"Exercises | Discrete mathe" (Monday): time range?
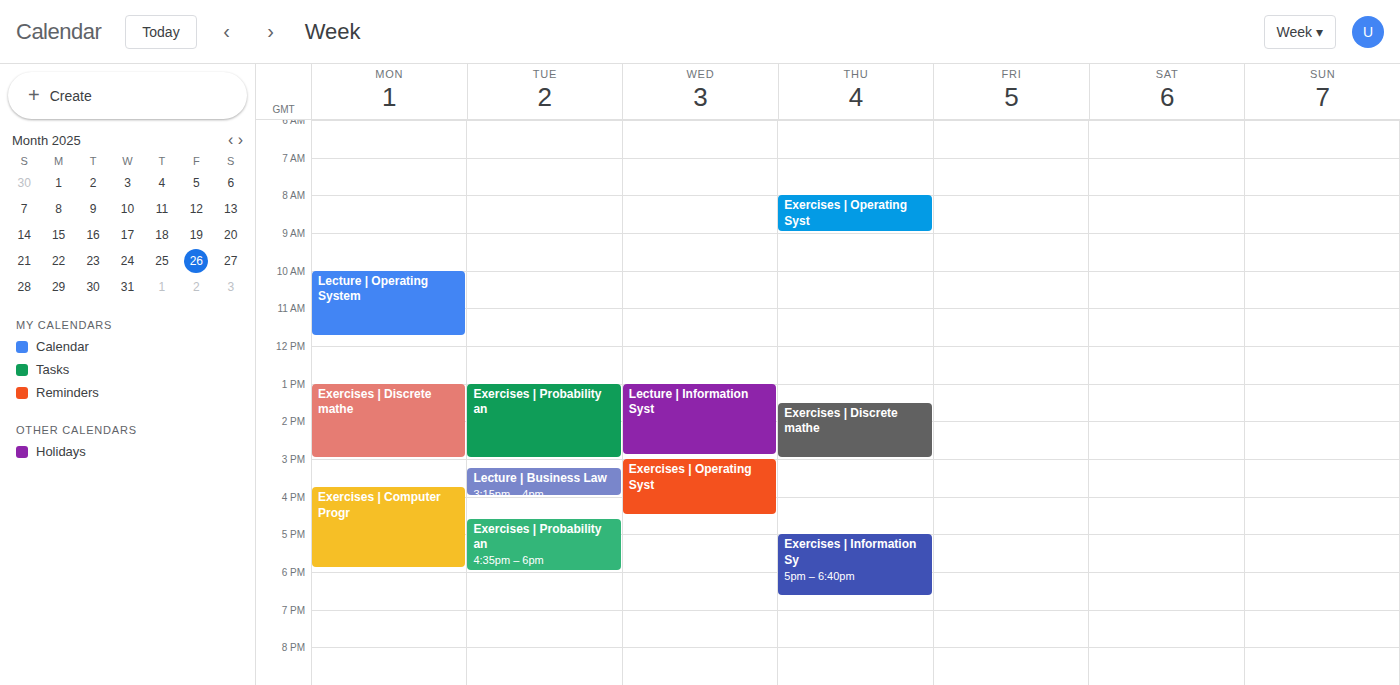
1:00 PM to 3:00 PM